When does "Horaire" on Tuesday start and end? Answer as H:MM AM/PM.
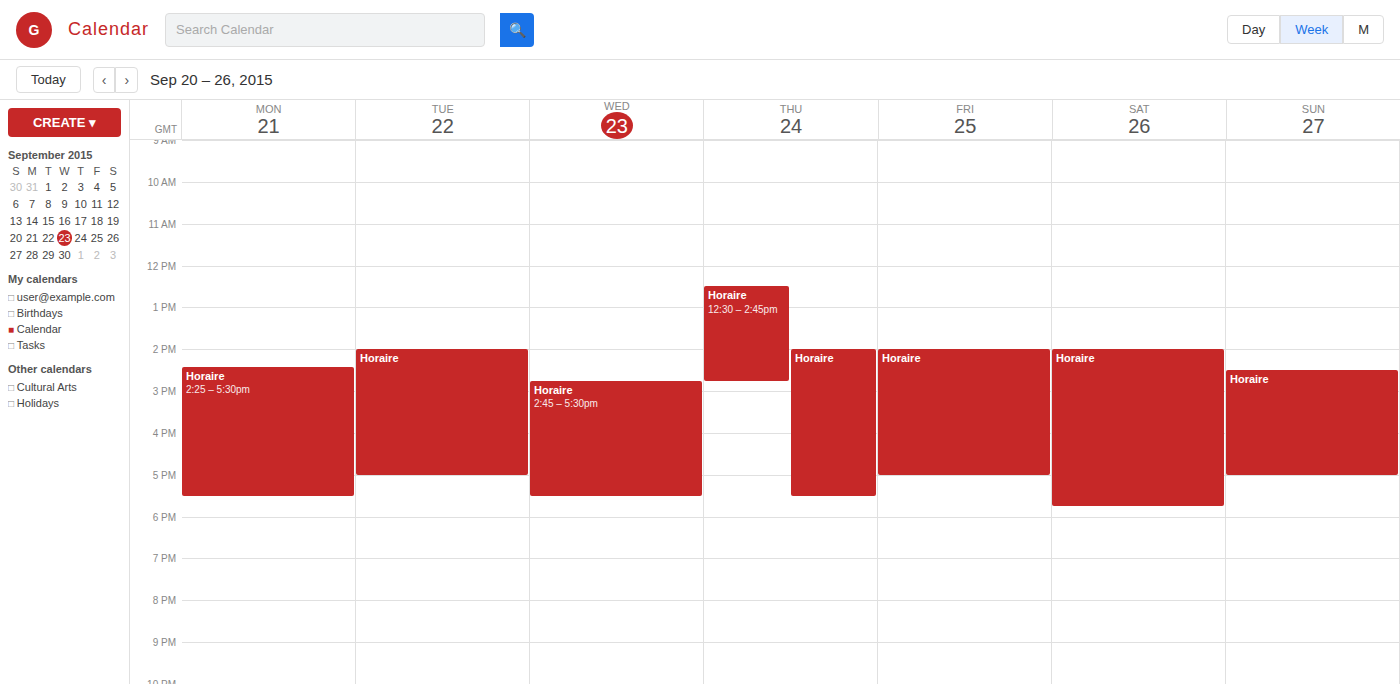
2:00 PM to 5:00 PM